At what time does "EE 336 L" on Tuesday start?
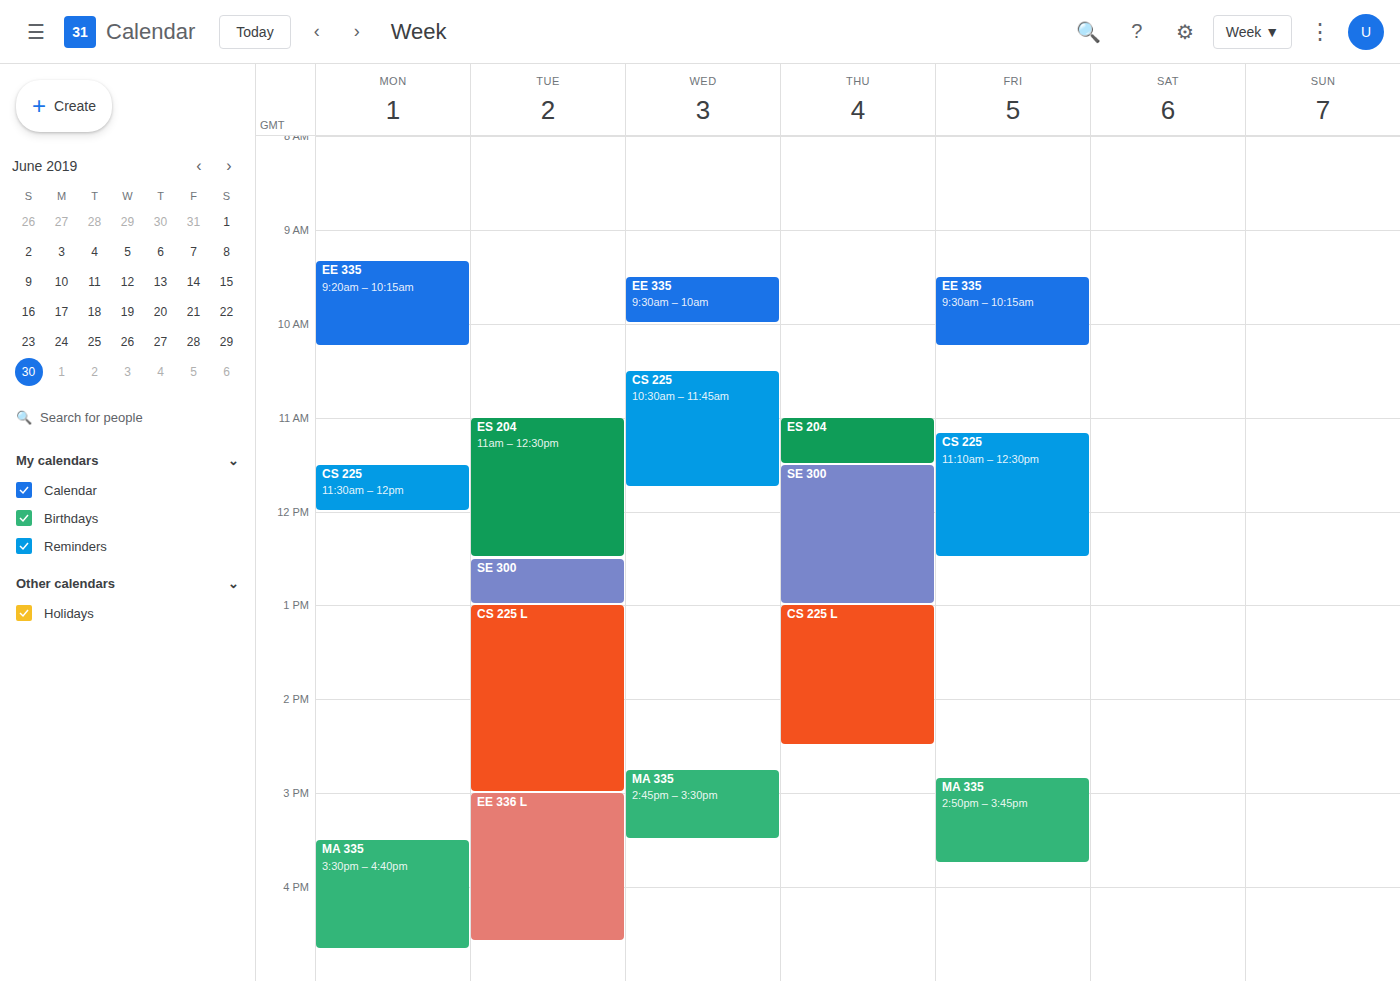
3:00 PM